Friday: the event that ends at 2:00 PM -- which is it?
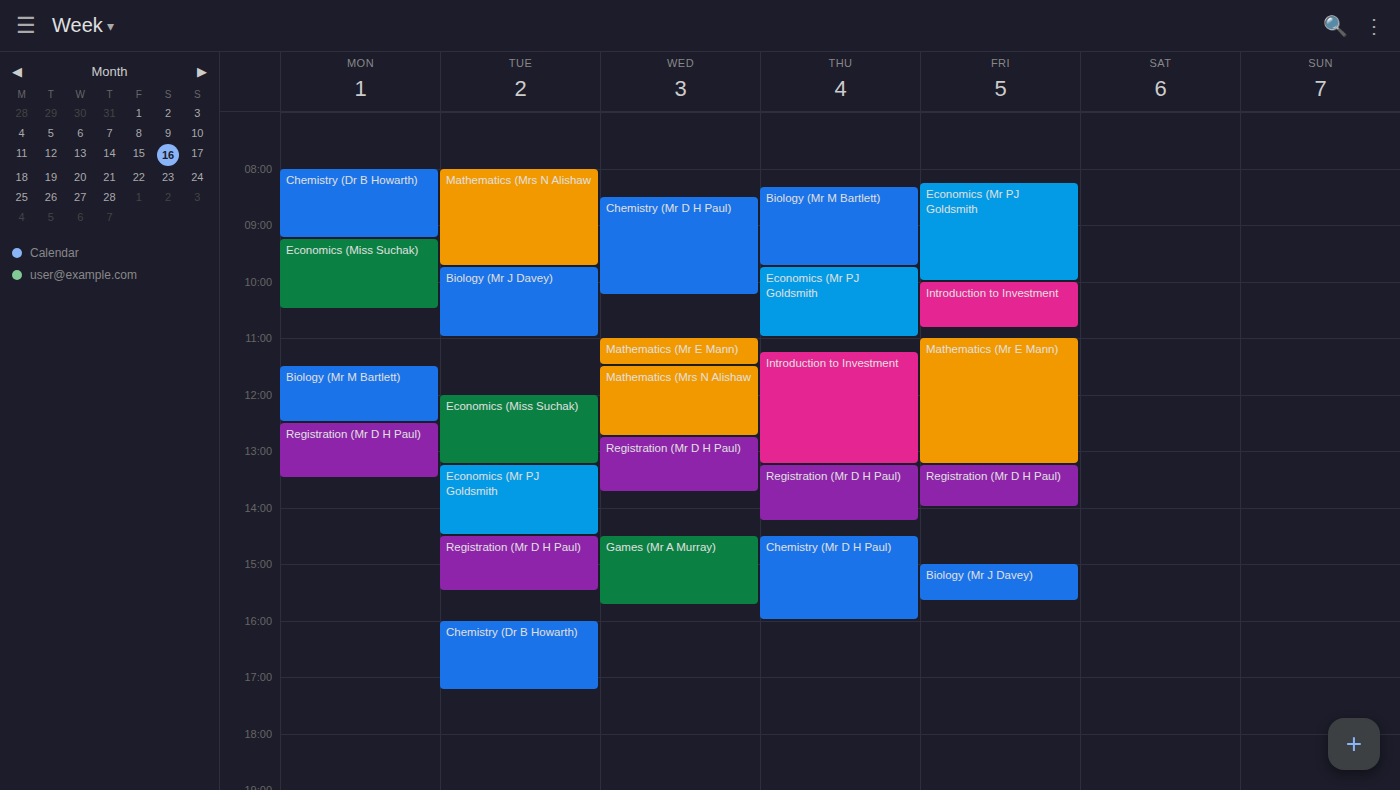
"Registration (Mr D H Paul)"